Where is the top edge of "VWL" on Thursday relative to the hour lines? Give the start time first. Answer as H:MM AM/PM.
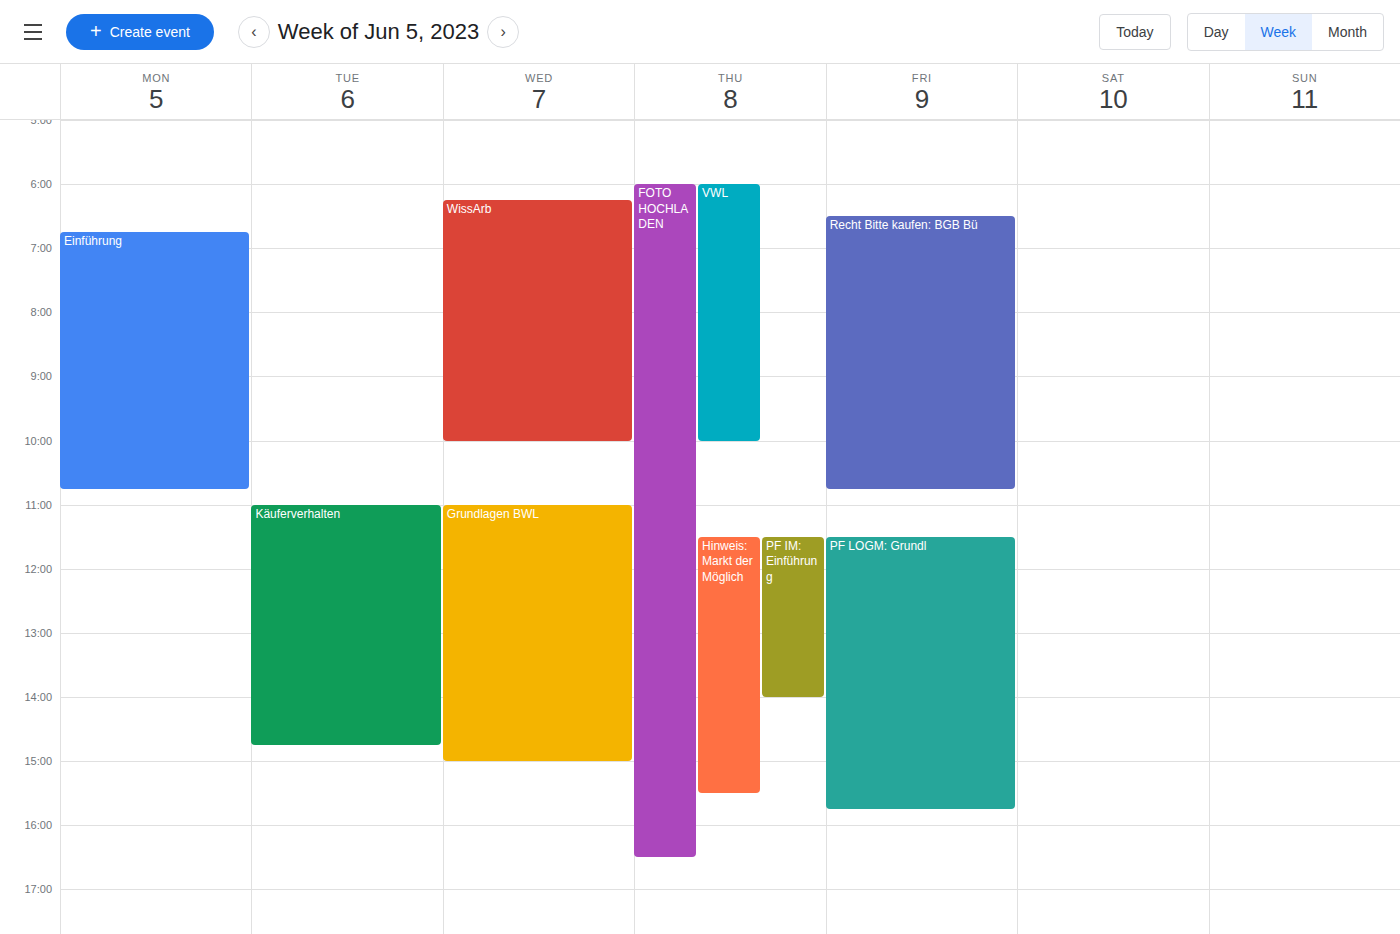
6:00 AM -- exactly on the 6 AM line.